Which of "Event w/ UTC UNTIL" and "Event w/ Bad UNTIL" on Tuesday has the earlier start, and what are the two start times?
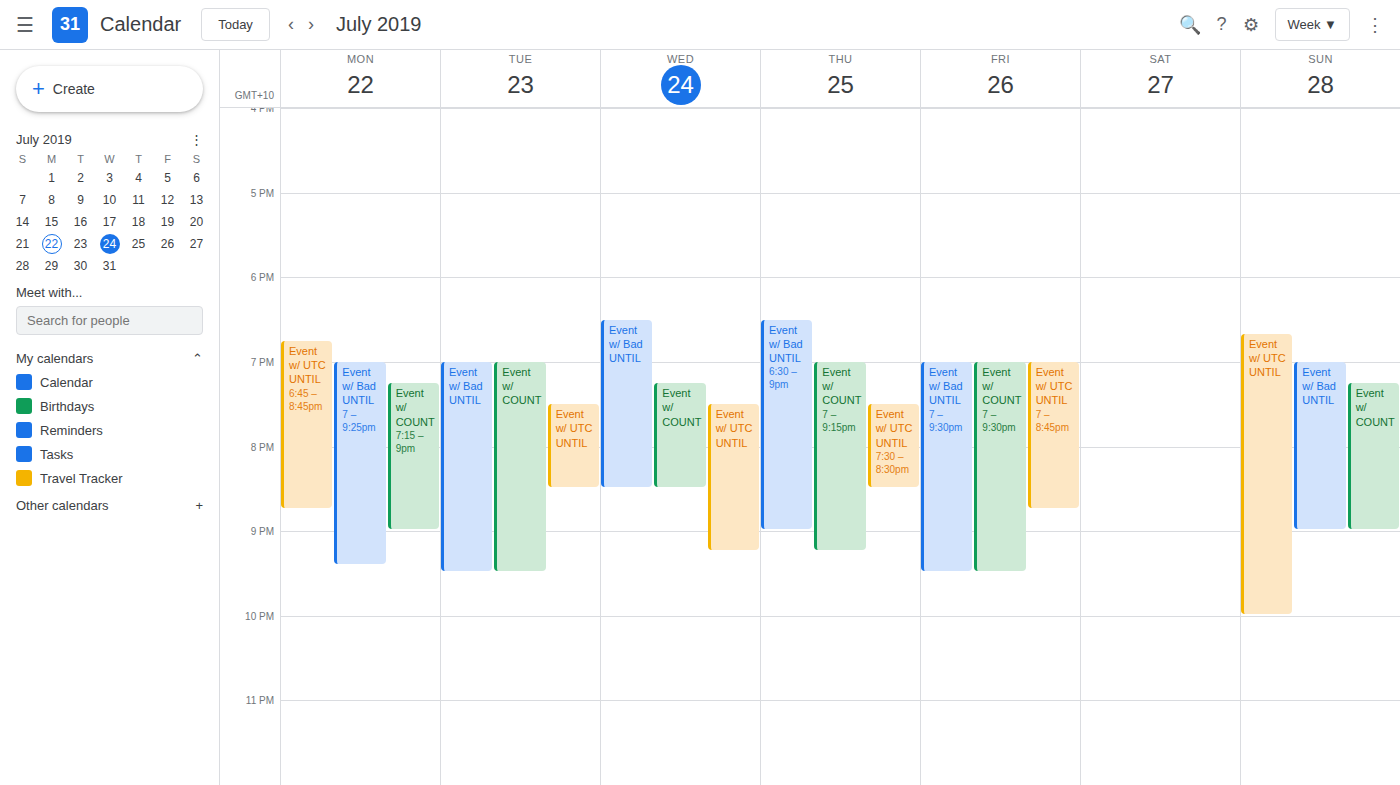
"Event w/ Bad UNTIL" 7:00 PM; "Event w/ UTC UNTIL" 7:30 PM.